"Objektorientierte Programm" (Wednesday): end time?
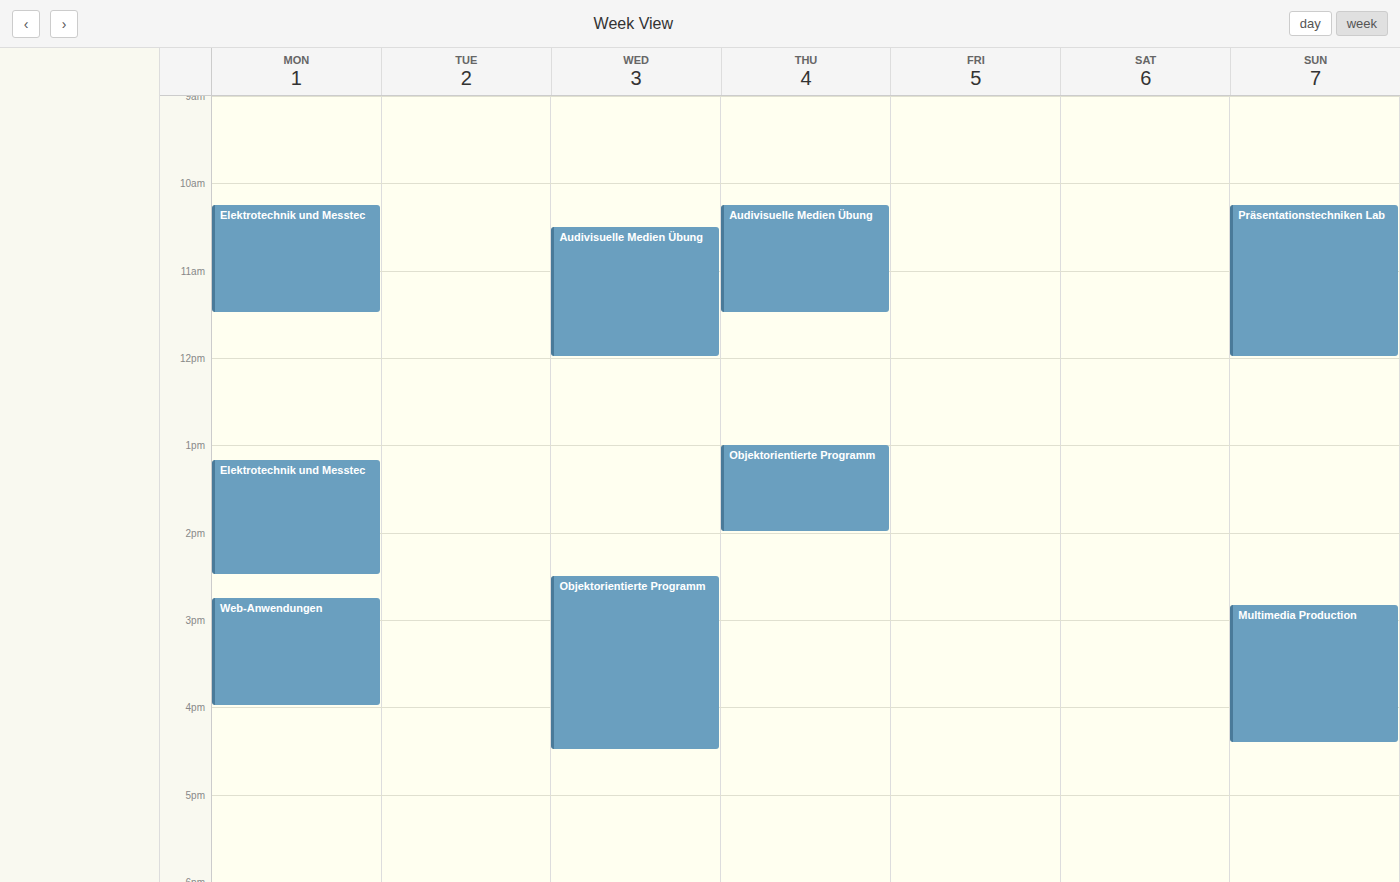
4:30 PM